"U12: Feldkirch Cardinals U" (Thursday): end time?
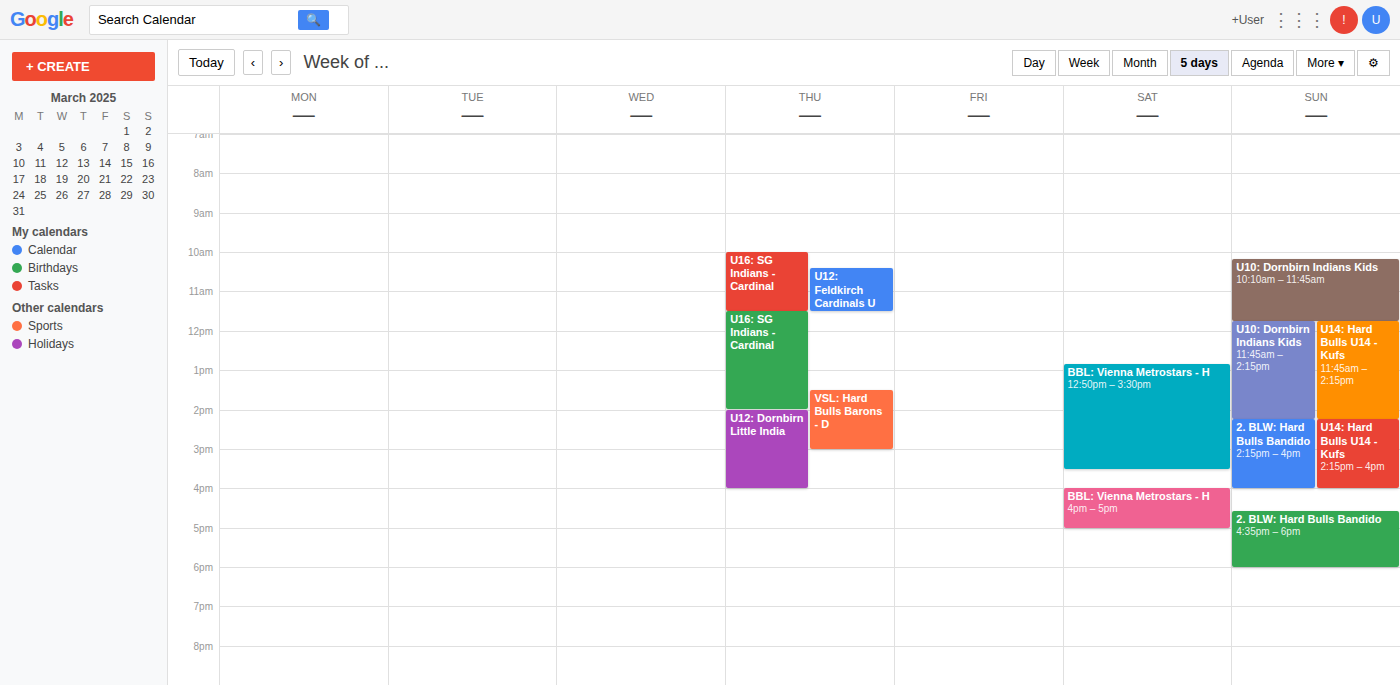
11:30